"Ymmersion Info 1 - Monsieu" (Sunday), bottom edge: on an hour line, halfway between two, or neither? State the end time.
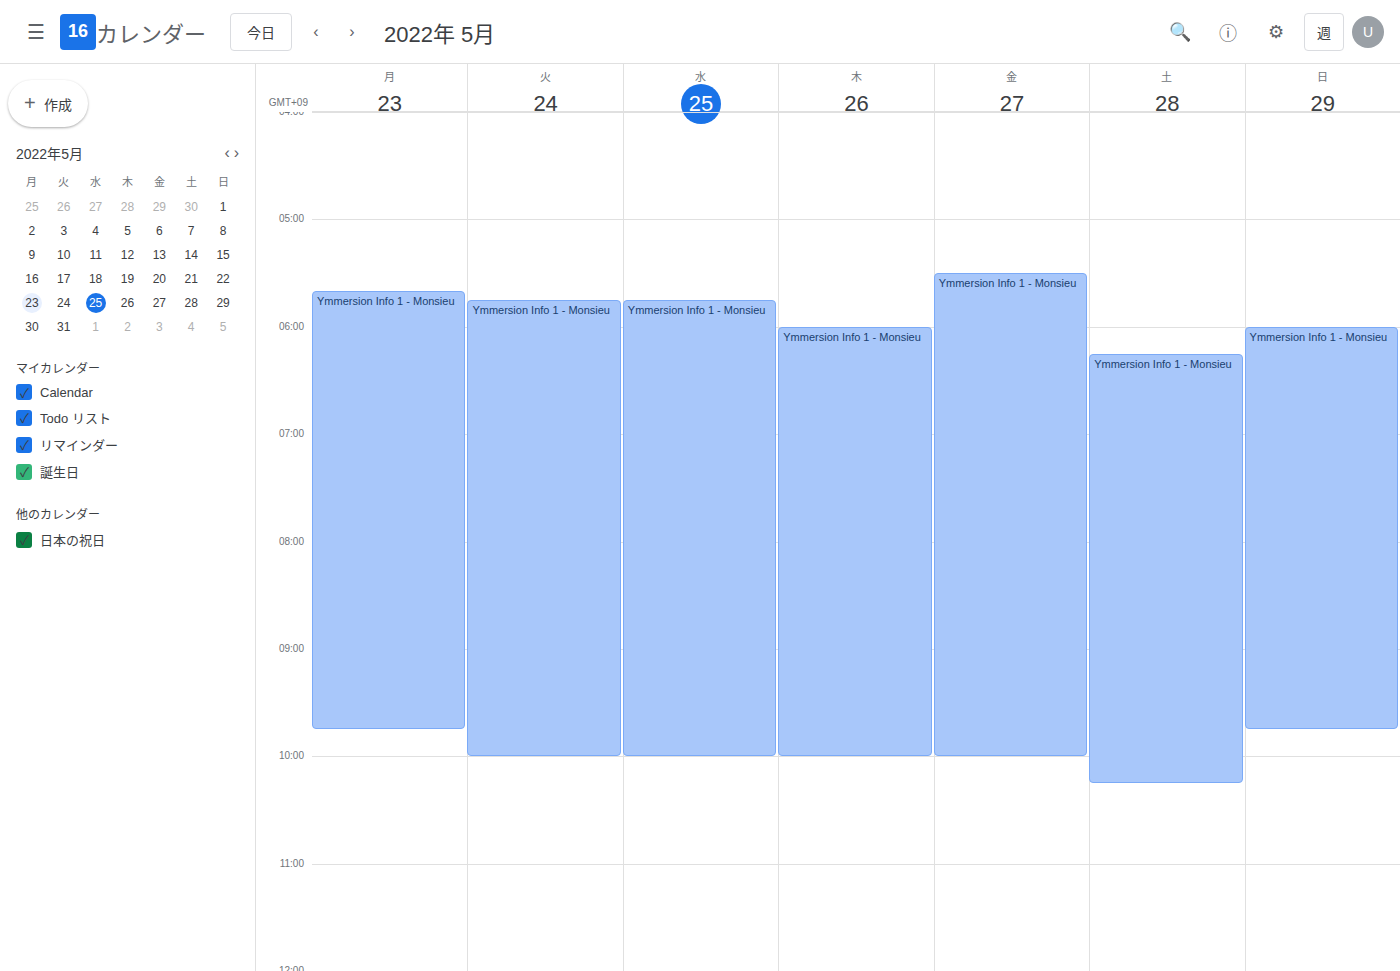
09:45 -- neither: three quarters of the way from the 09:00 line to the 10:00 line.